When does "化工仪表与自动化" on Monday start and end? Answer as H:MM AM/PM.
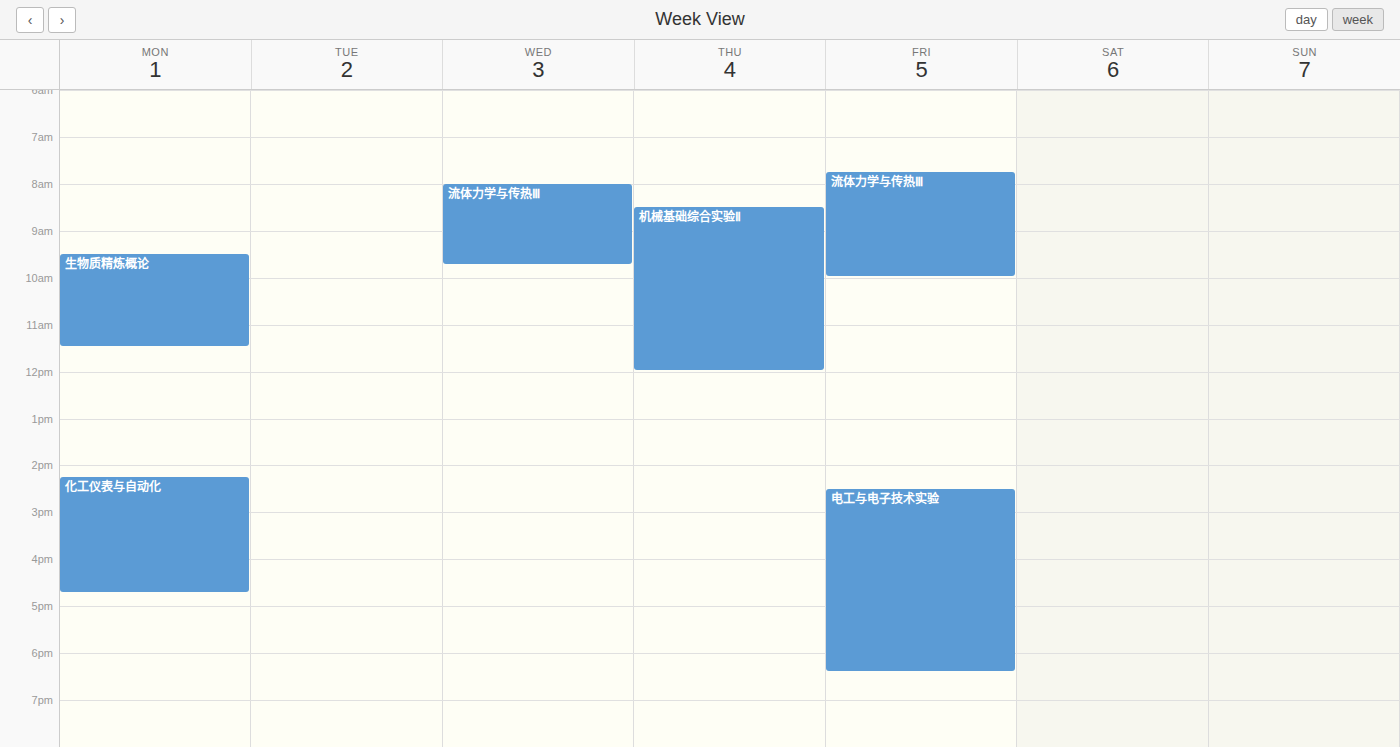
2:15 PM to 4:45 PM